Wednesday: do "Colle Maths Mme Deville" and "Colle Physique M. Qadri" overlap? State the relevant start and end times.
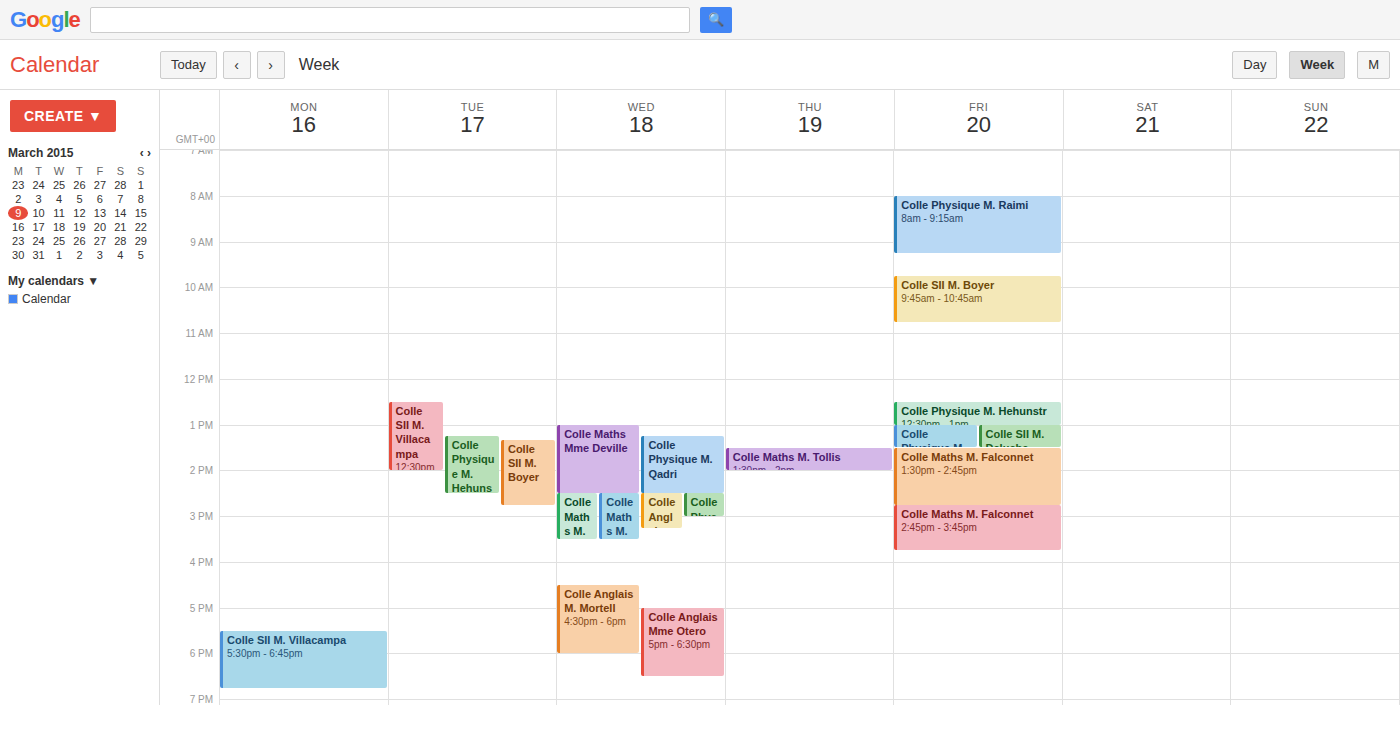
"Colle Physique M. Qadri" starts at 1:15 PM, before "Colle Maths Mme Deville" ends at 2:30 PM -- they overlap.